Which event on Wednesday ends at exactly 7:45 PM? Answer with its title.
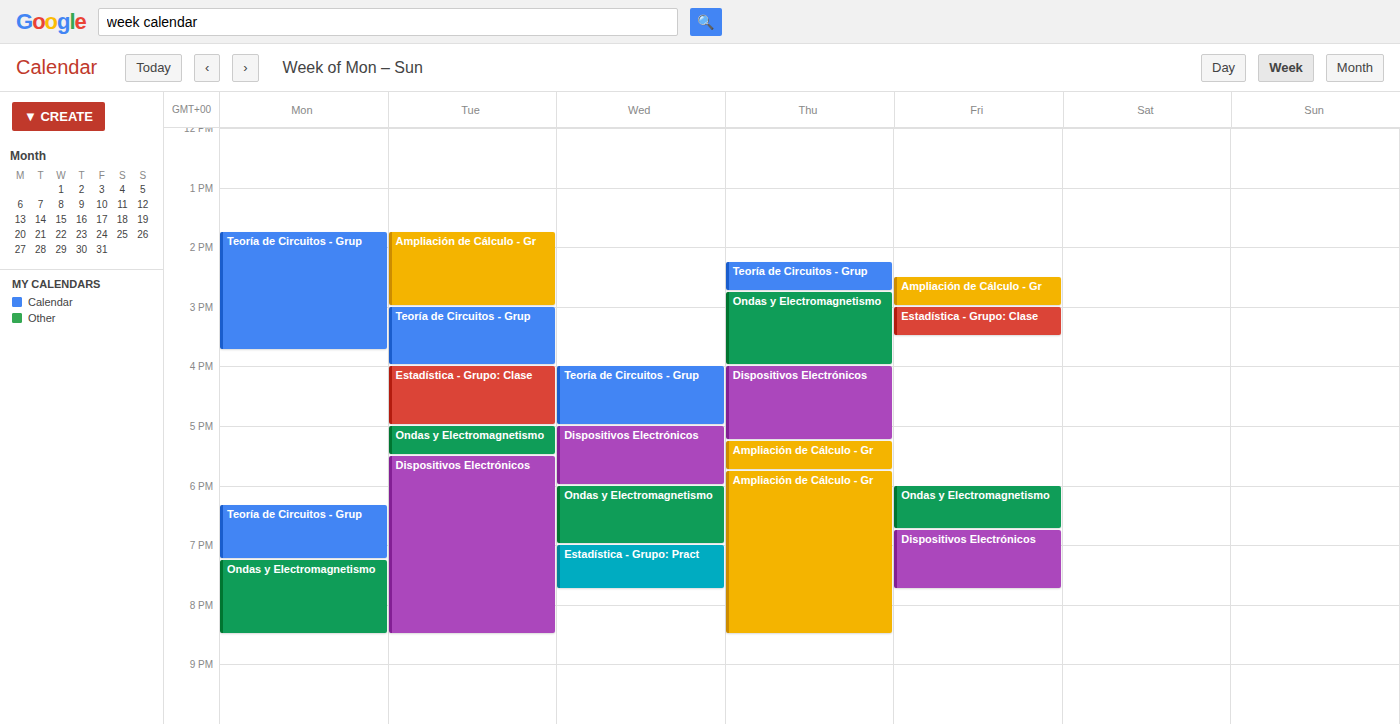
"Estadística - Grupo: Pract"